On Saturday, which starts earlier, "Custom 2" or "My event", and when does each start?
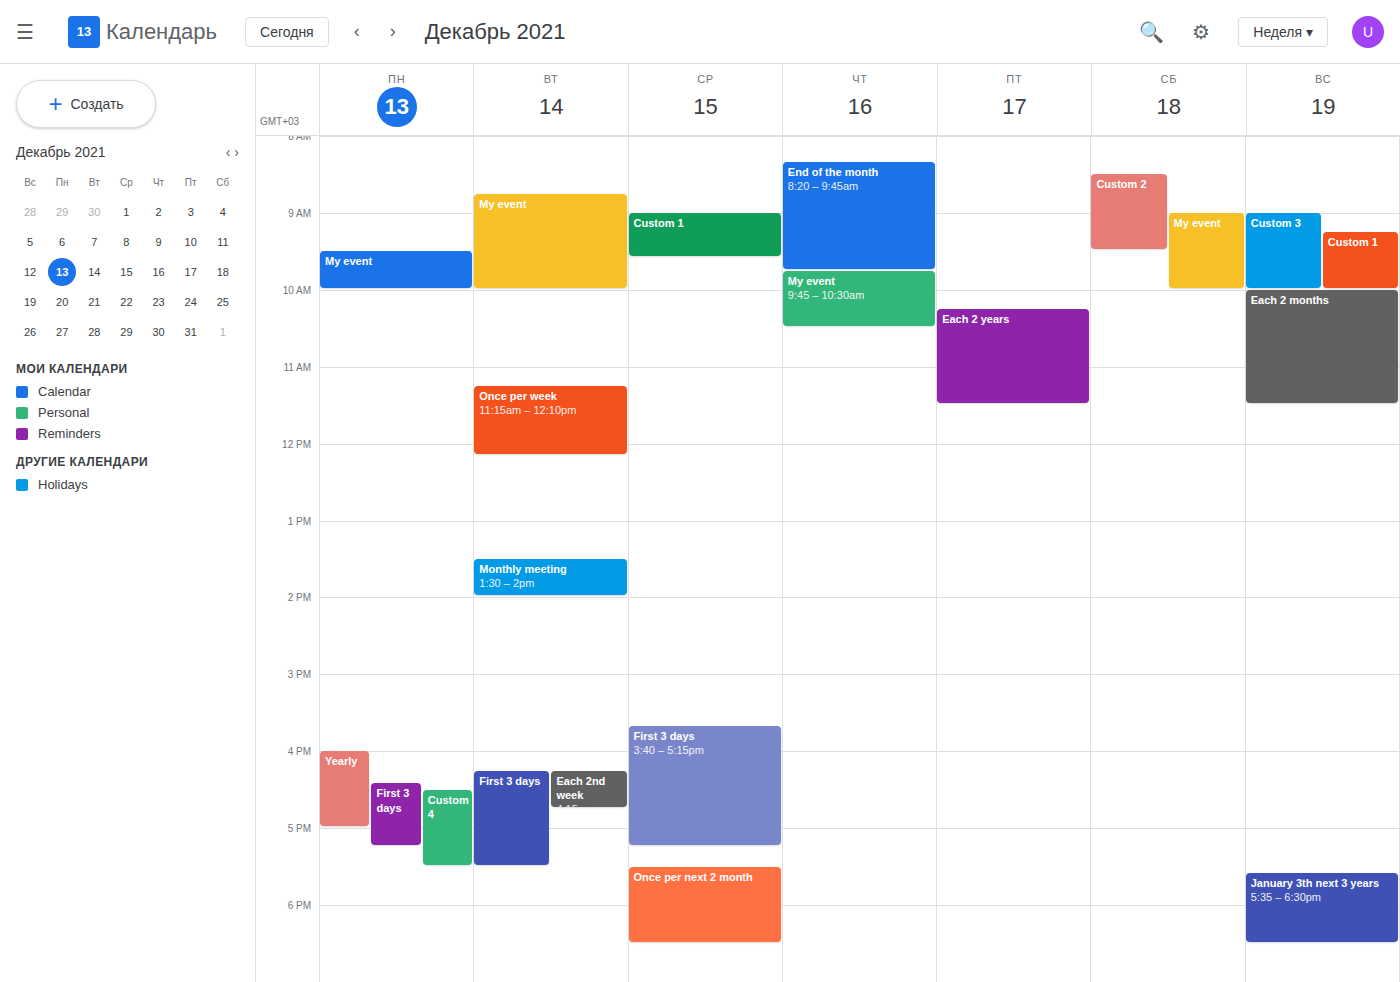
"Custom 2" 8:30 AM; "My event" 9:00 AM.